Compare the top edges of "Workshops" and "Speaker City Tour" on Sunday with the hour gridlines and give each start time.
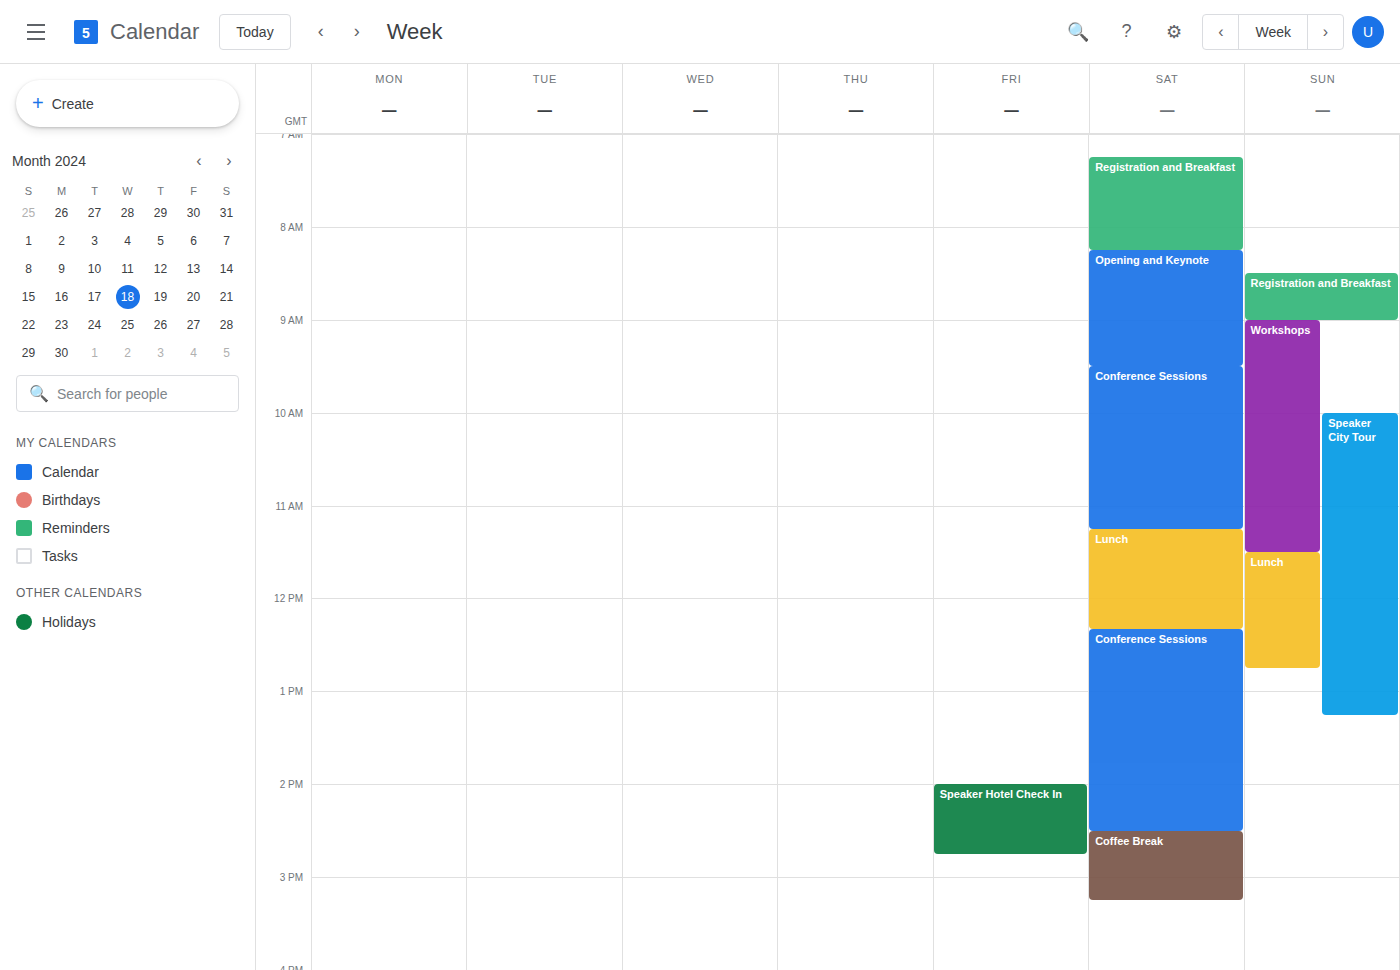
"Workshops": 9:00 AM, exactly on the 9 AM line. "Speaker City Tour": 10:00 AM, exactly on the 10 AM line.